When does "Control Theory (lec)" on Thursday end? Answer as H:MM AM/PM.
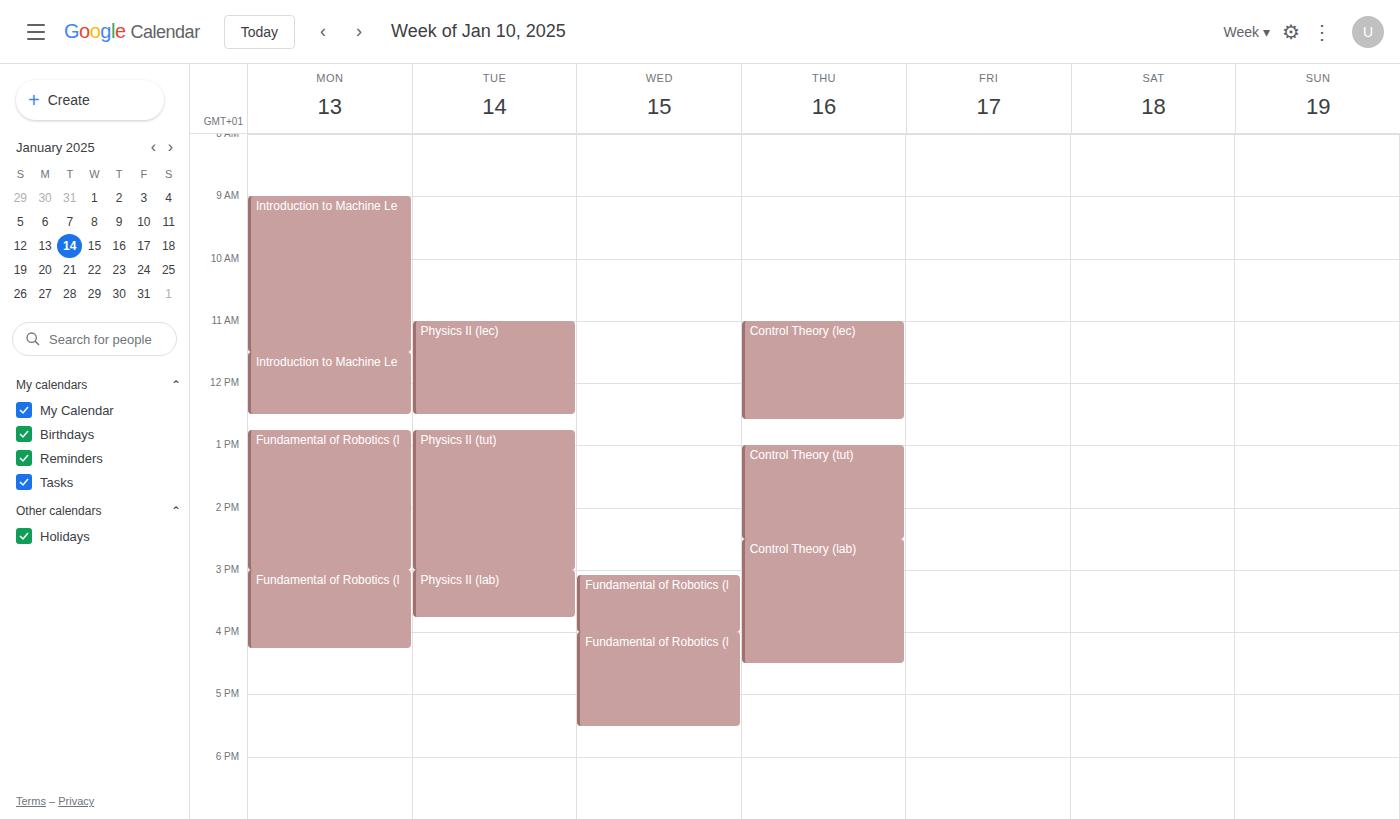
12:35 PM